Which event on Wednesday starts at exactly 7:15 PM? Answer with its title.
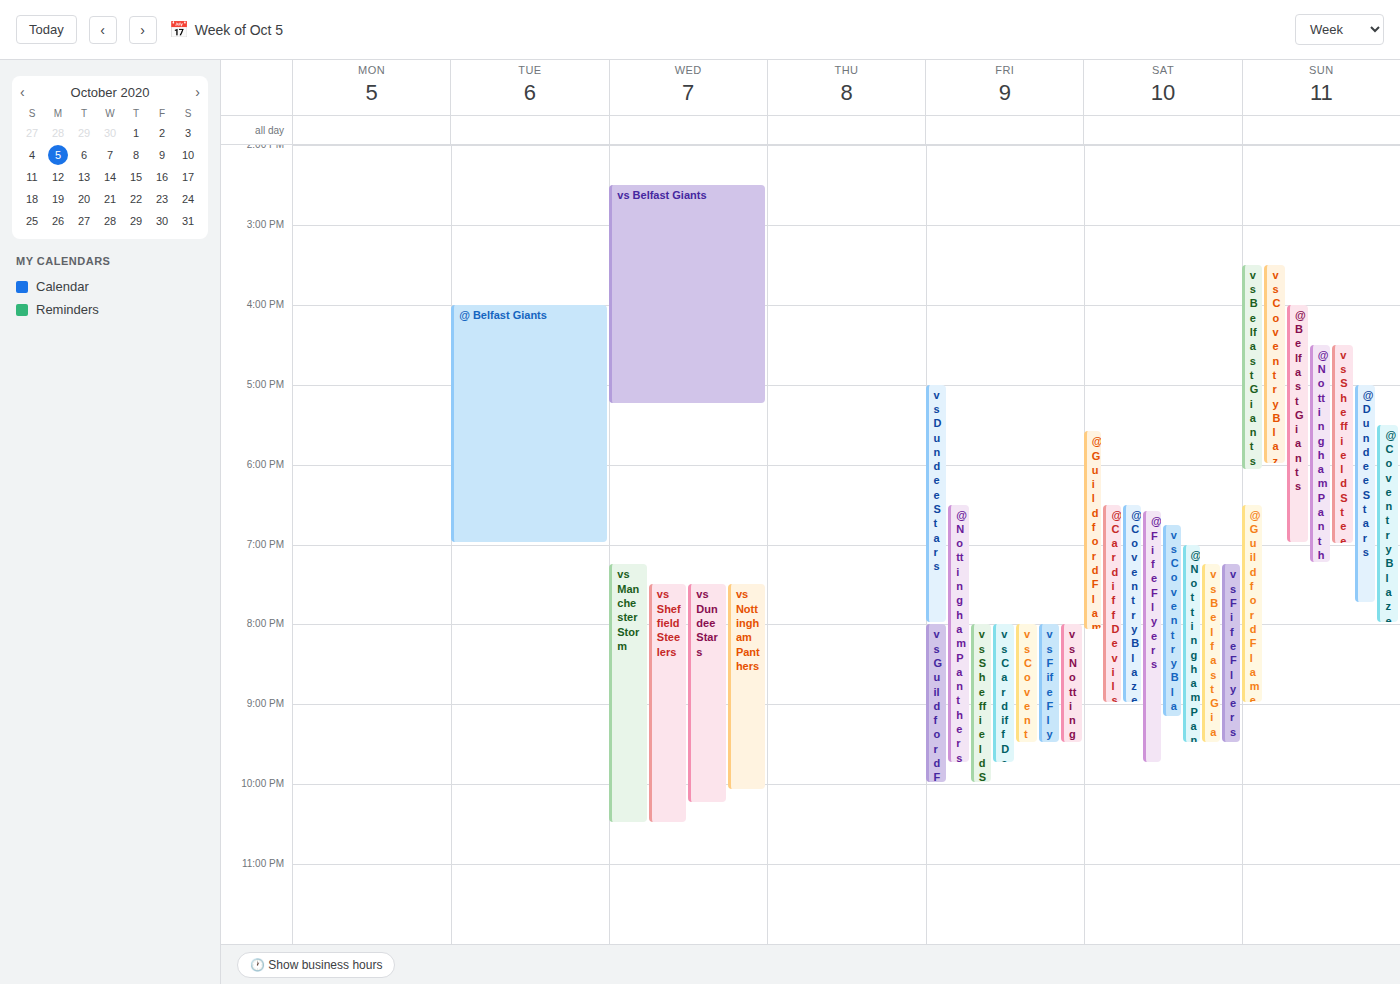
"vs Manchester Storm"